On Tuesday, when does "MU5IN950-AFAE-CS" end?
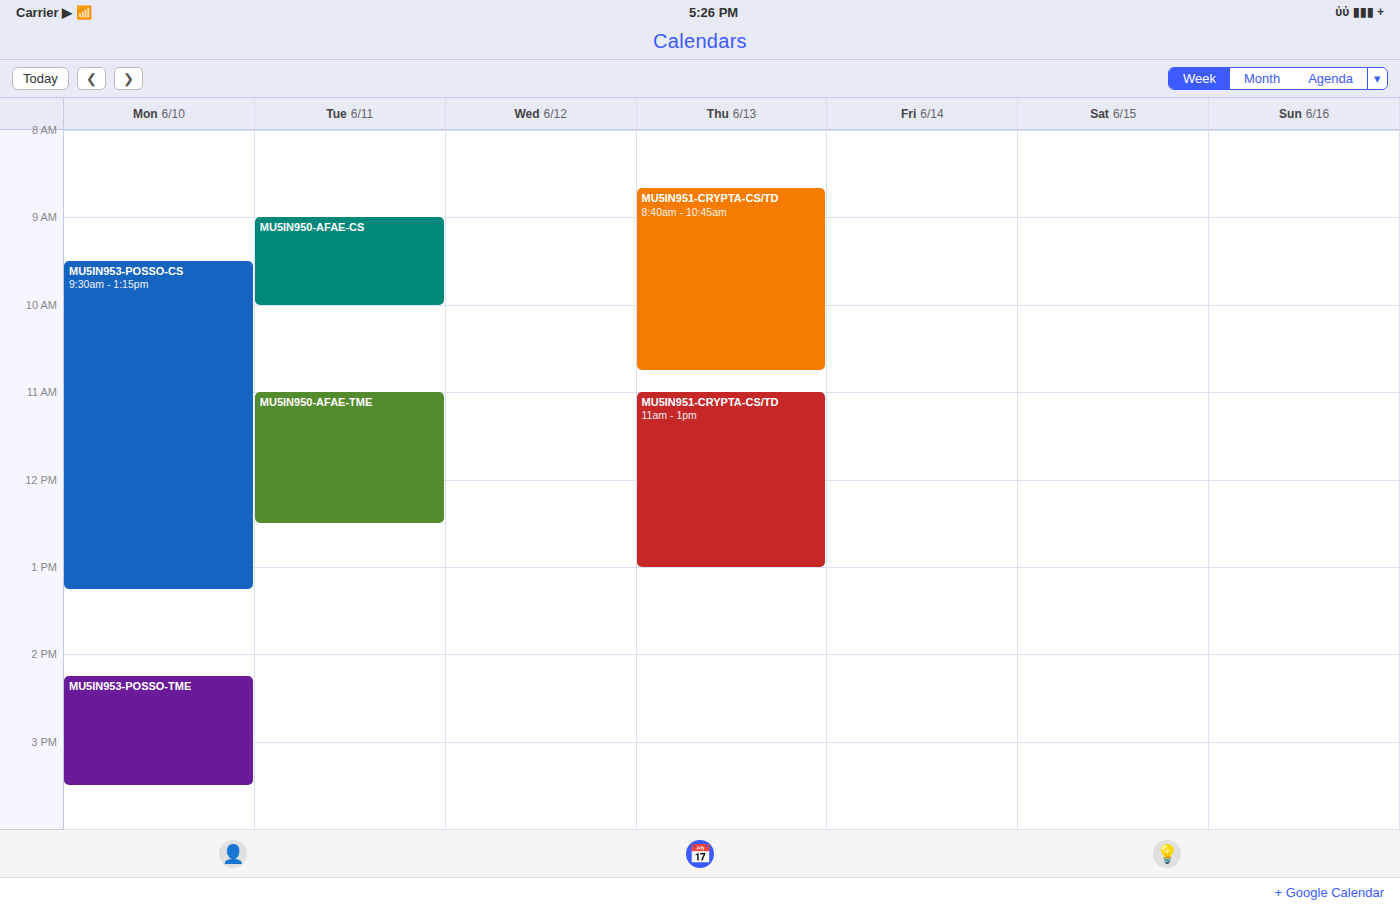
10:00 AM